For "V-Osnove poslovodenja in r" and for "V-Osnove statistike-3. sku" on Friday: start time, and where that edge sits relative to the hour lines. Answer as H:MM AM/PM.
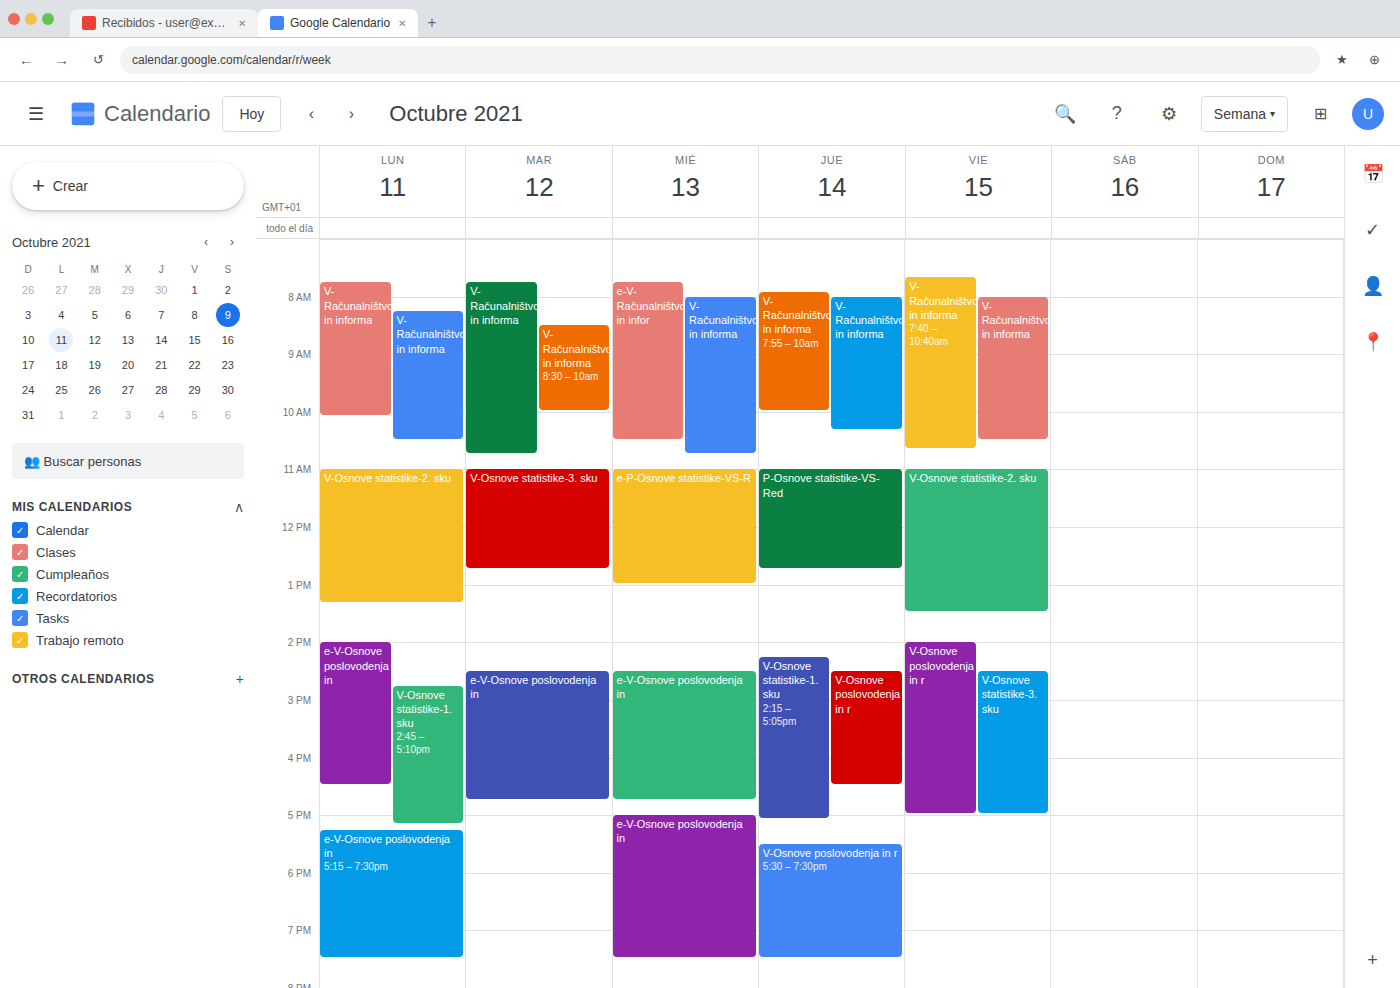
"V-Osnove poslovodenja in r": 2:00 PM, exactly on the 2 PM line. "V-Osnove statistike-3. sku": 2:30 PM, halfway between the 2 PM and 3 PM lines.